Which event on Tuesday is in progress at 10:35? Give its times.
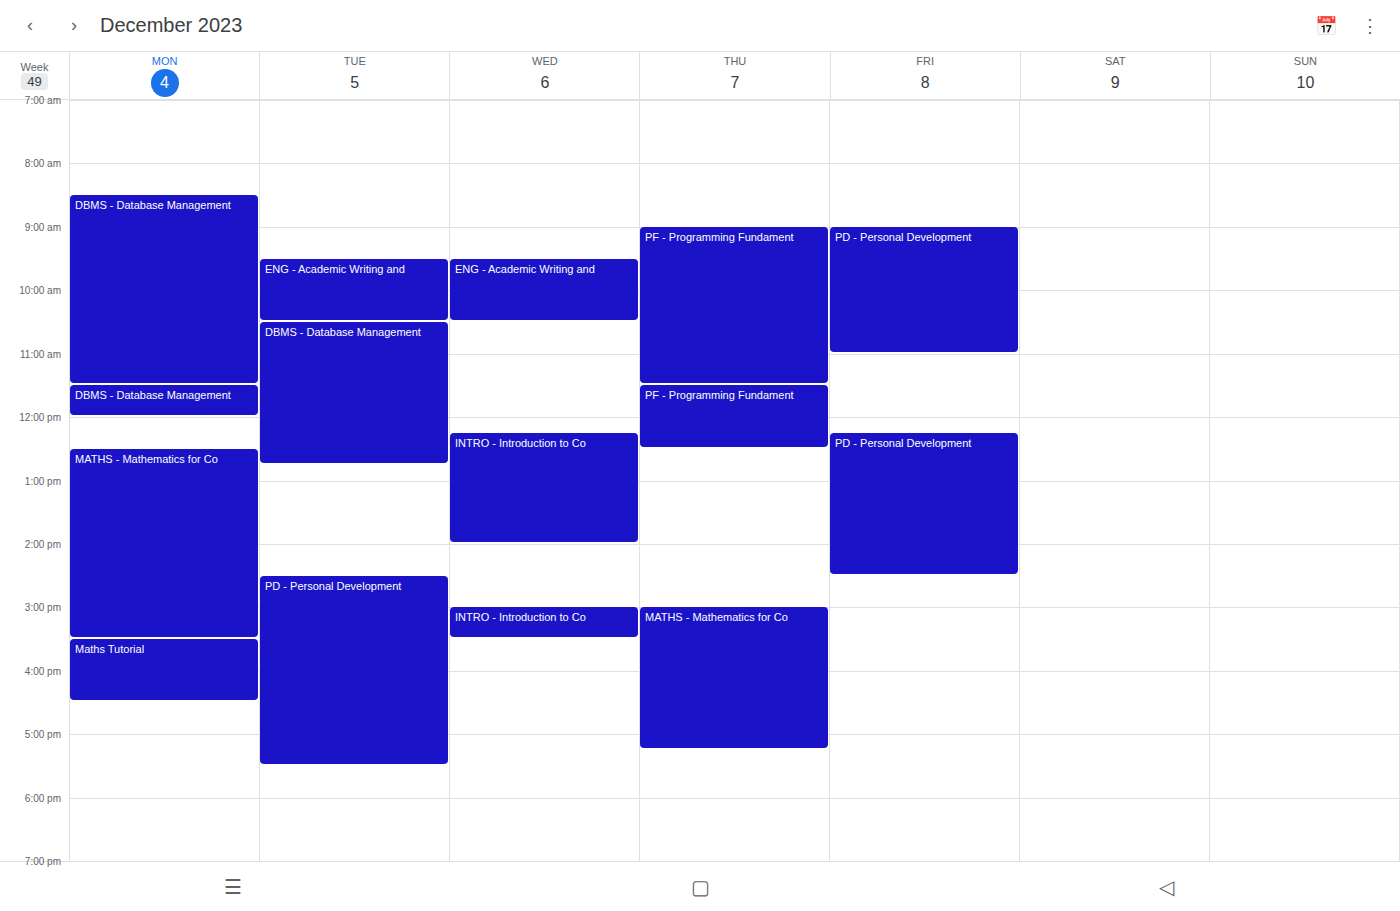
"DBMS - Database Management", 10:30 to 12:45